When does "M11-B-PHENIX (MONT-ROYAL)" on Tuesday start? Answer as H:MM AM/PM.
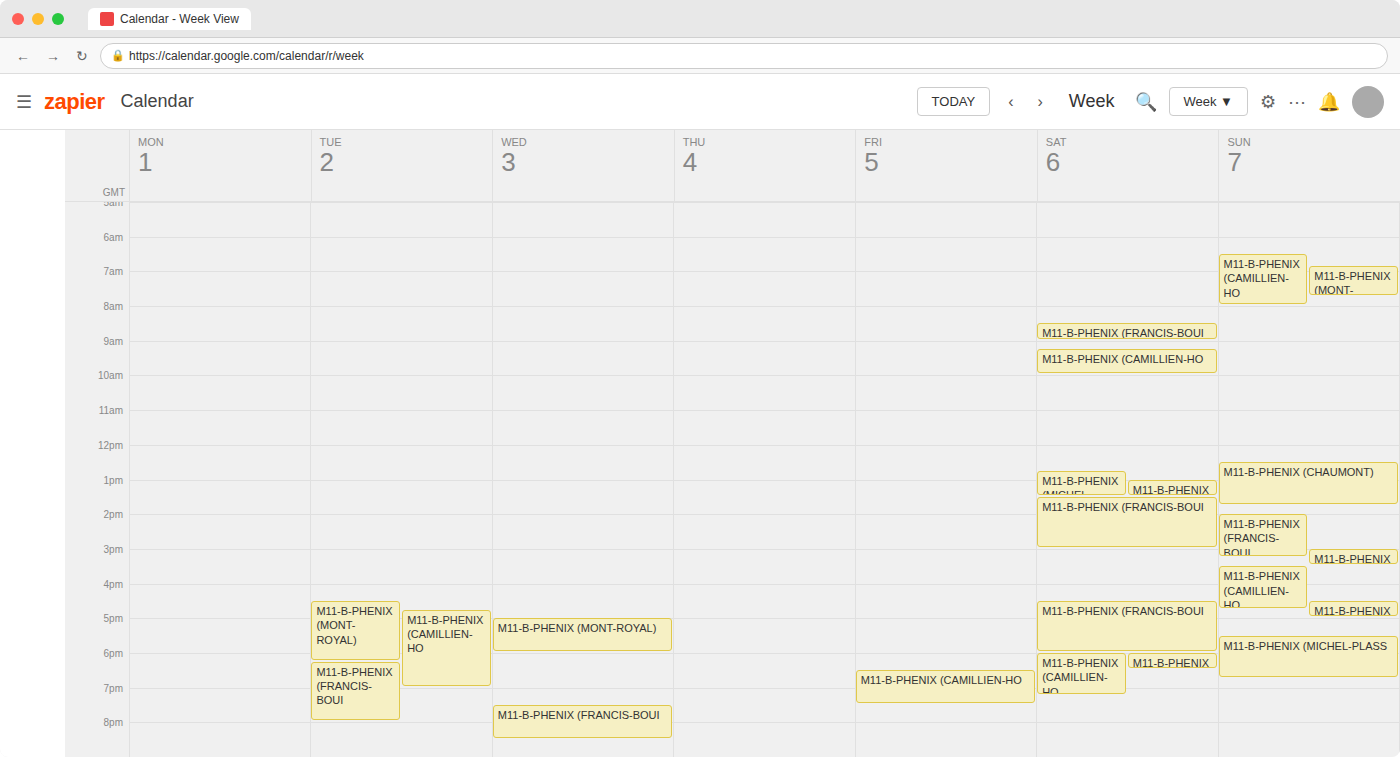
4:30 PM